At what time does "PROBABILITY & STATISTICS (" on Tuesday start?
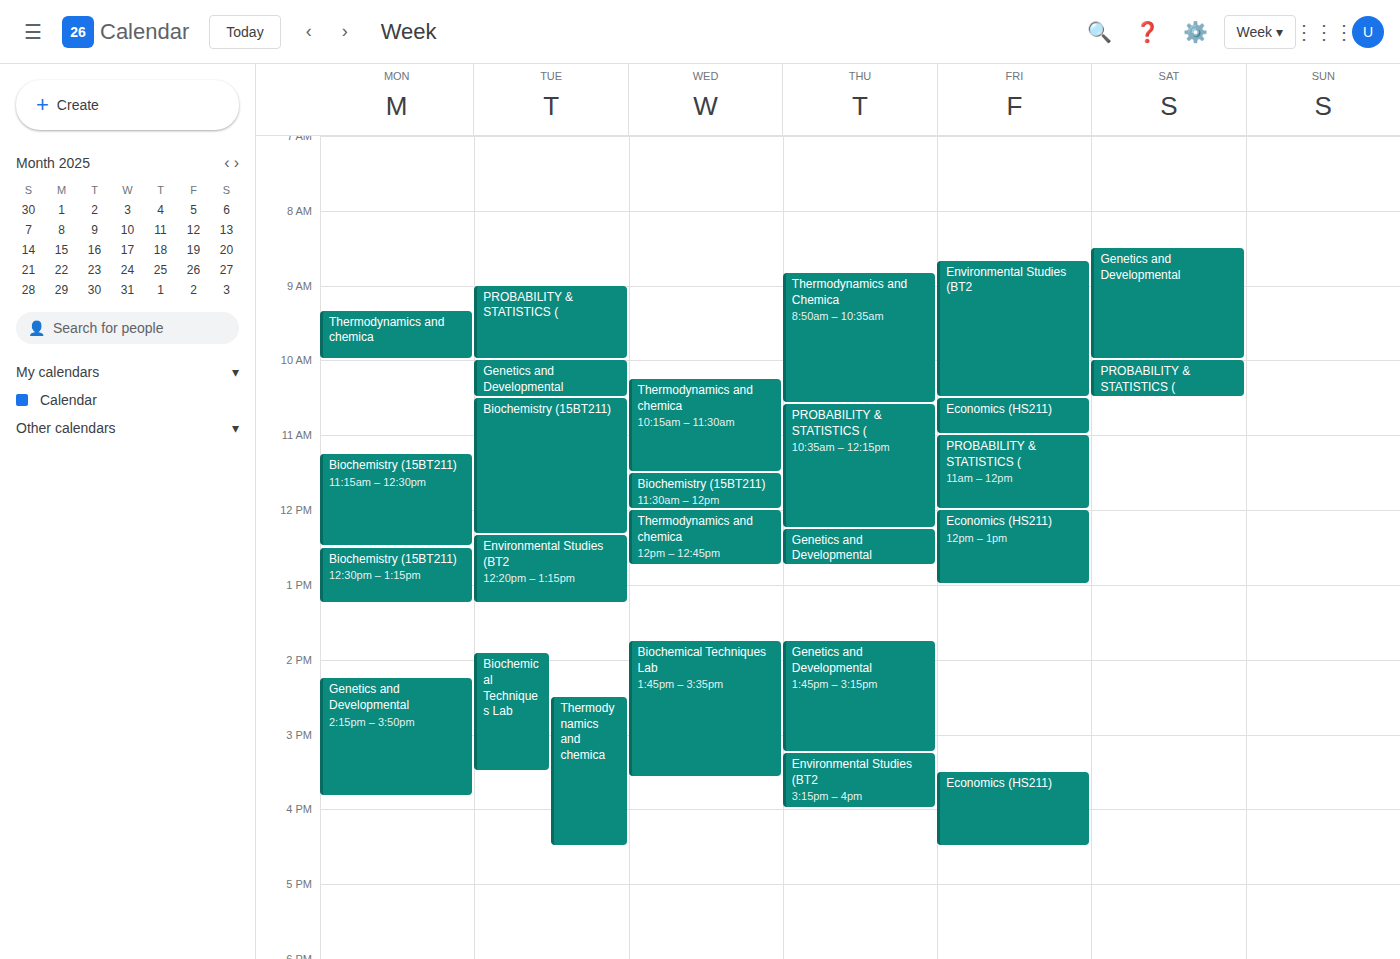
9:00 AM